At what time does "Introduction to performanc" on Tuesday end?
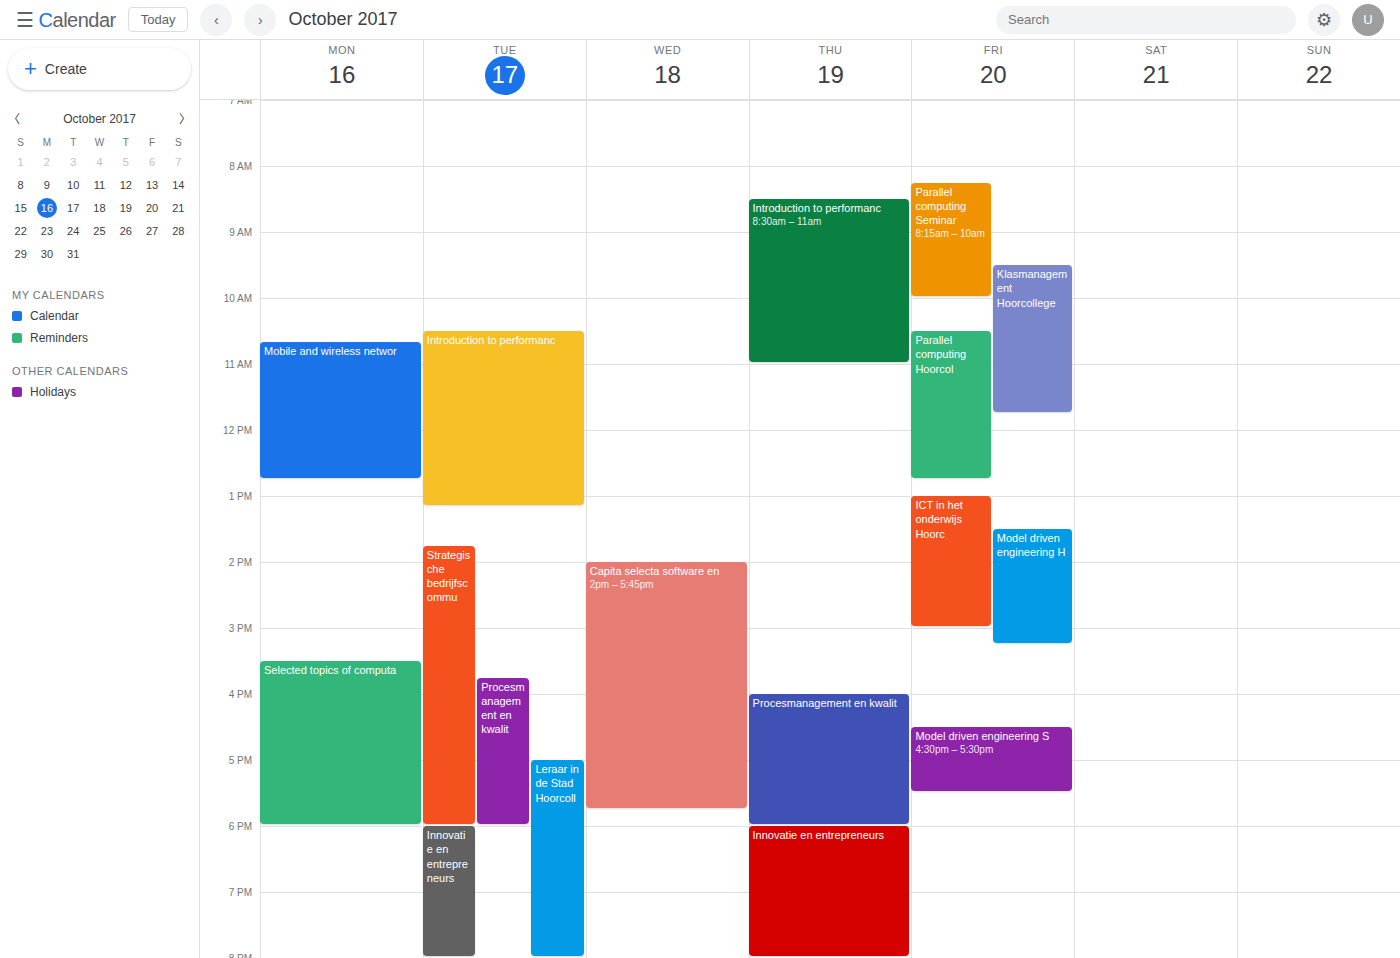
1:10 PM